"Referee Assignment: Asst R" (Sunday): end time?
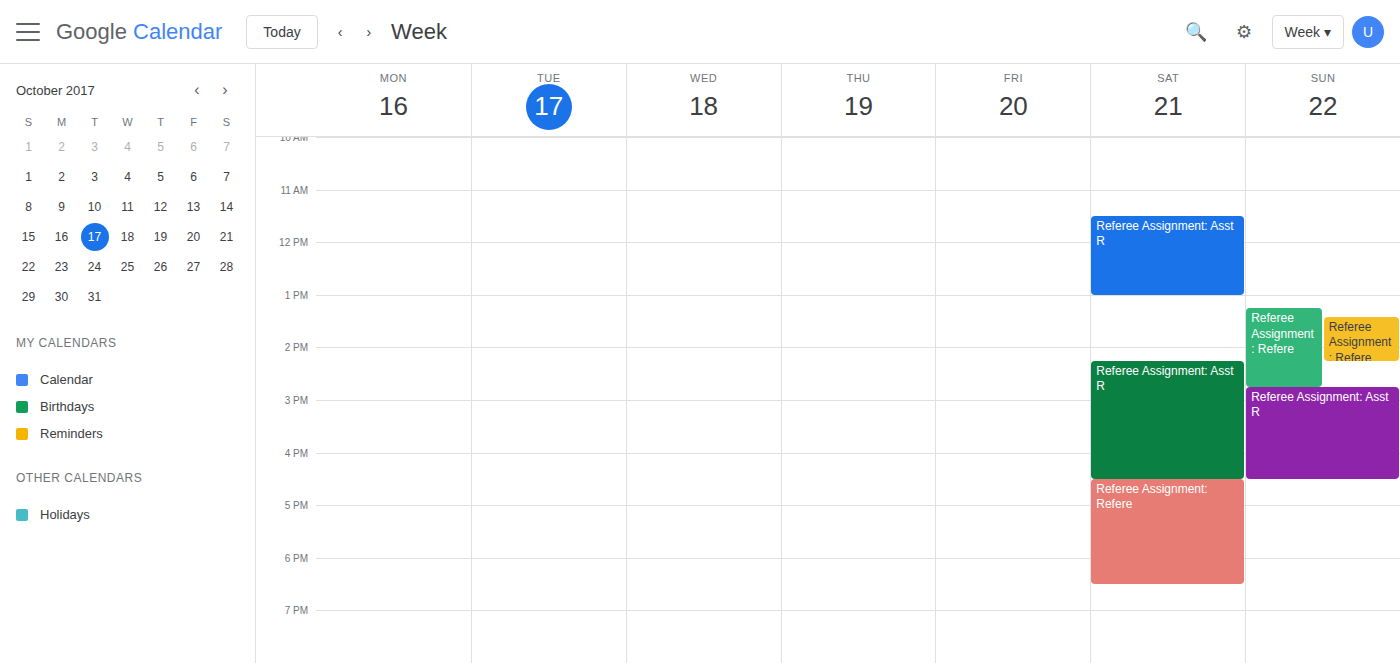
16:30